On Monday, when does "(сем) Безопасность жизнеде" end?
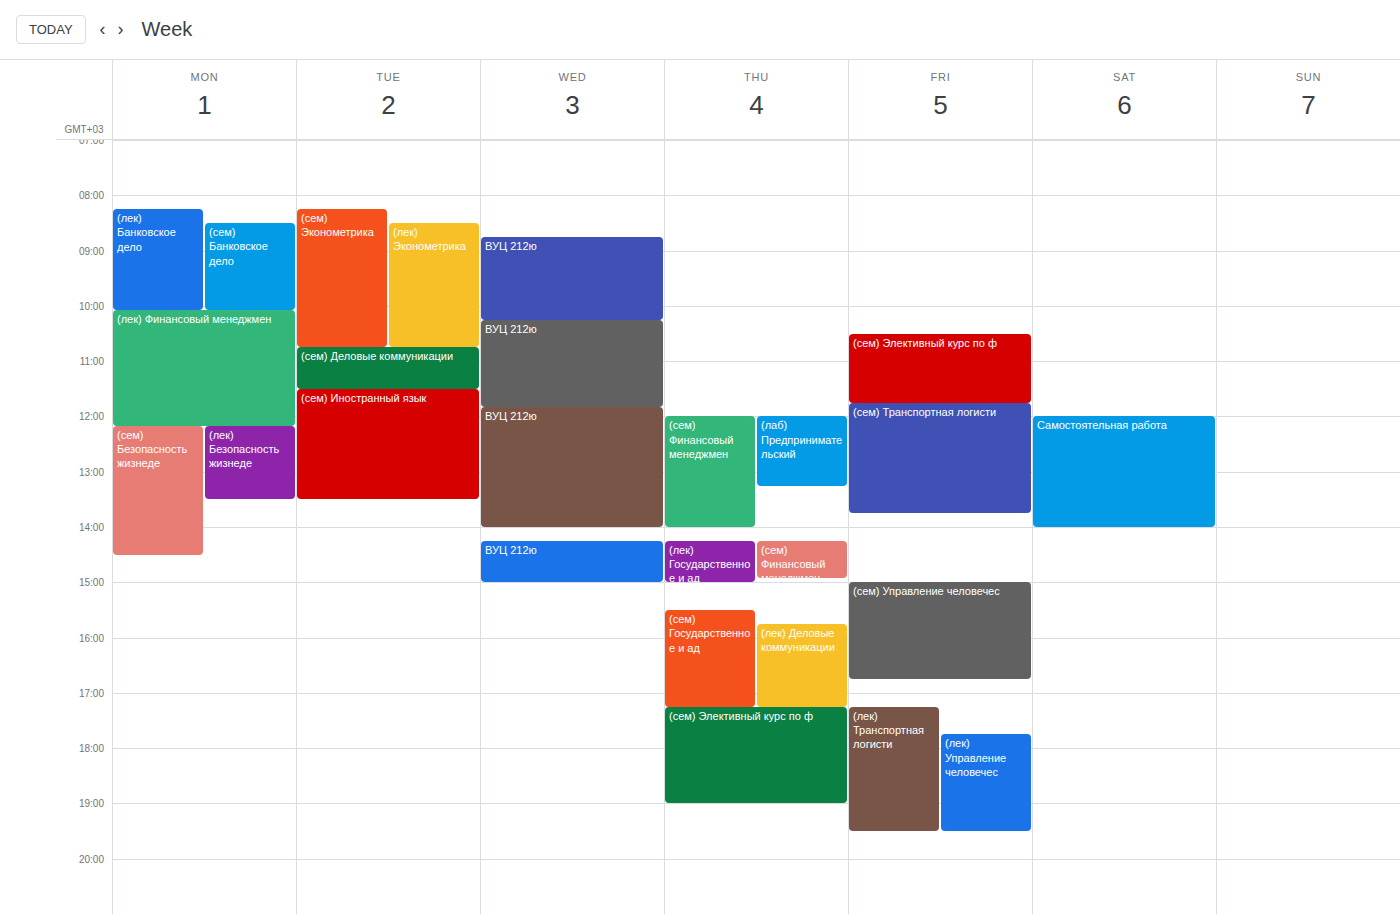
2:30 PM